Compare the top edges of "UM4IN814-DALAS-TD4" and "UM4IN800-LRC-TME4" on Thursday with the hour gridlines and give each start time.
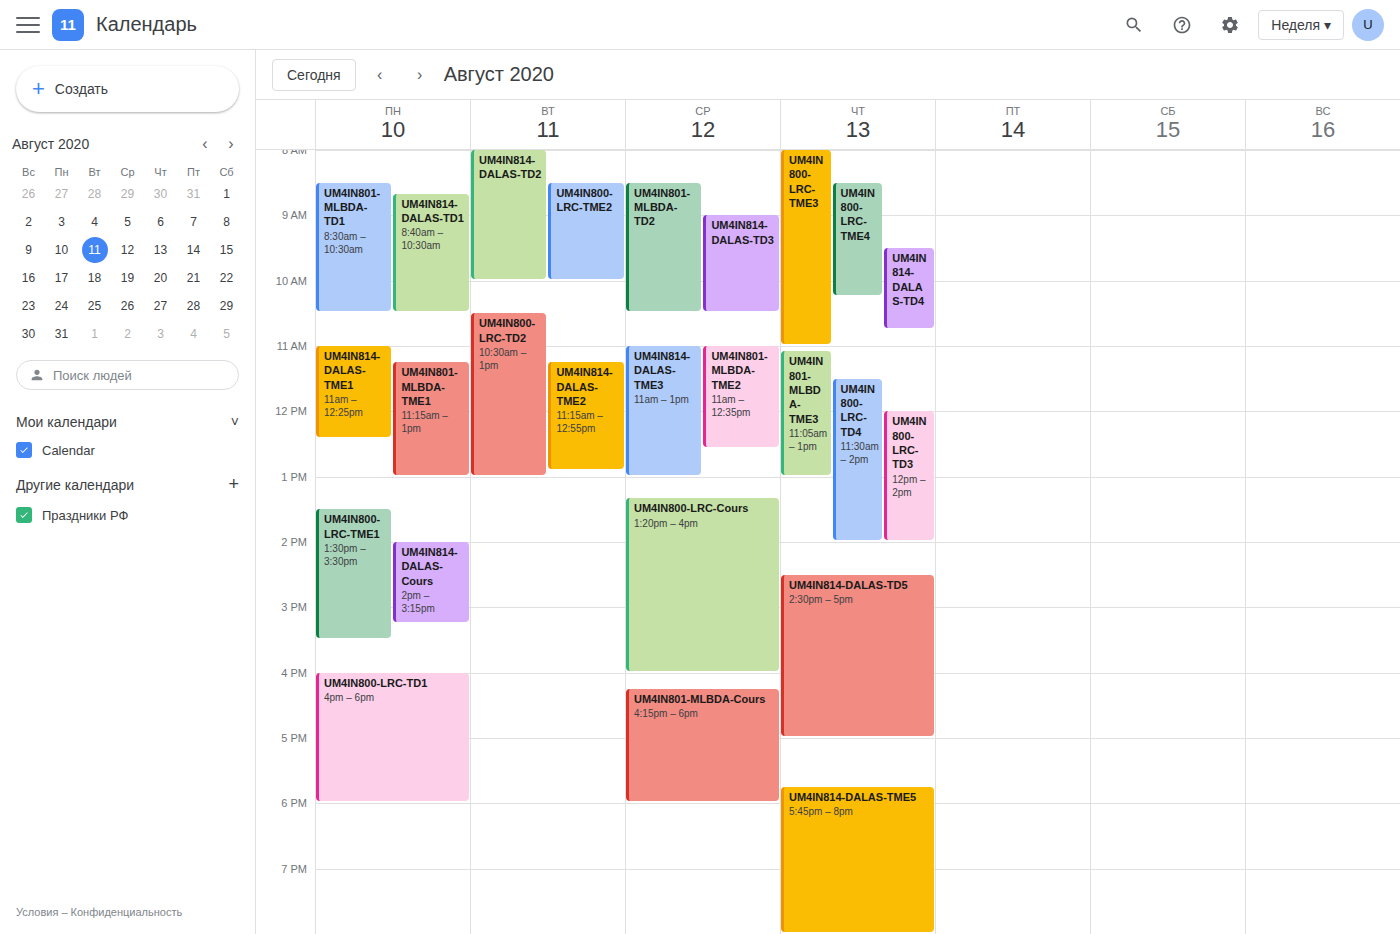
"UM4IN814-DALAS-TD4": 9:30 AM, halfway between the 9 AM and 10 AM lines. "UM4IN800-LRC-TME4": 8:30 AM, halfway between the 8 AM and 9 AM lines.